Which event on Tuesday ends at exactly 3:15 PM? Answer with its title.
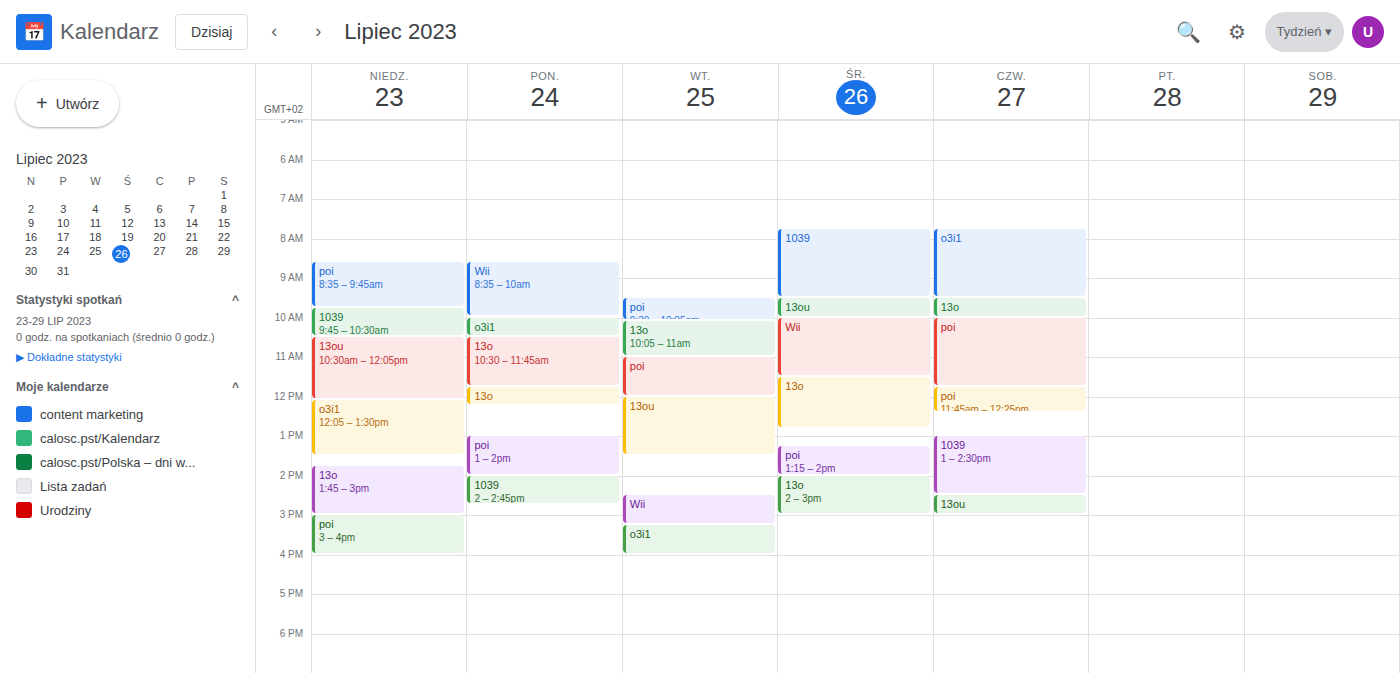
"Wii"